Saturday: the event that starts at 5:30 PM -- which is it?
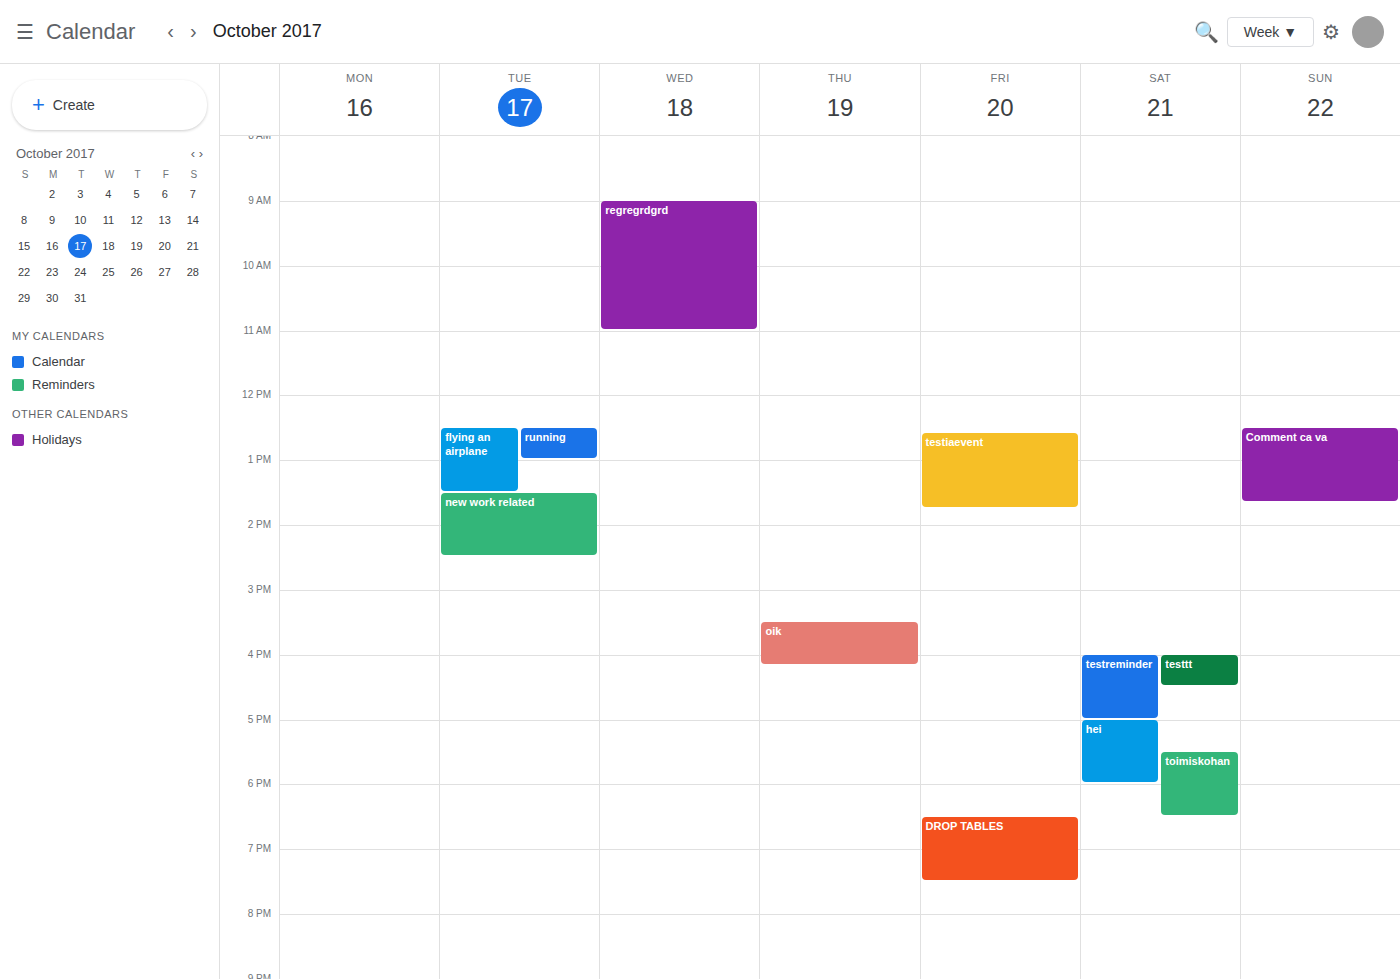
"toimiskohan"